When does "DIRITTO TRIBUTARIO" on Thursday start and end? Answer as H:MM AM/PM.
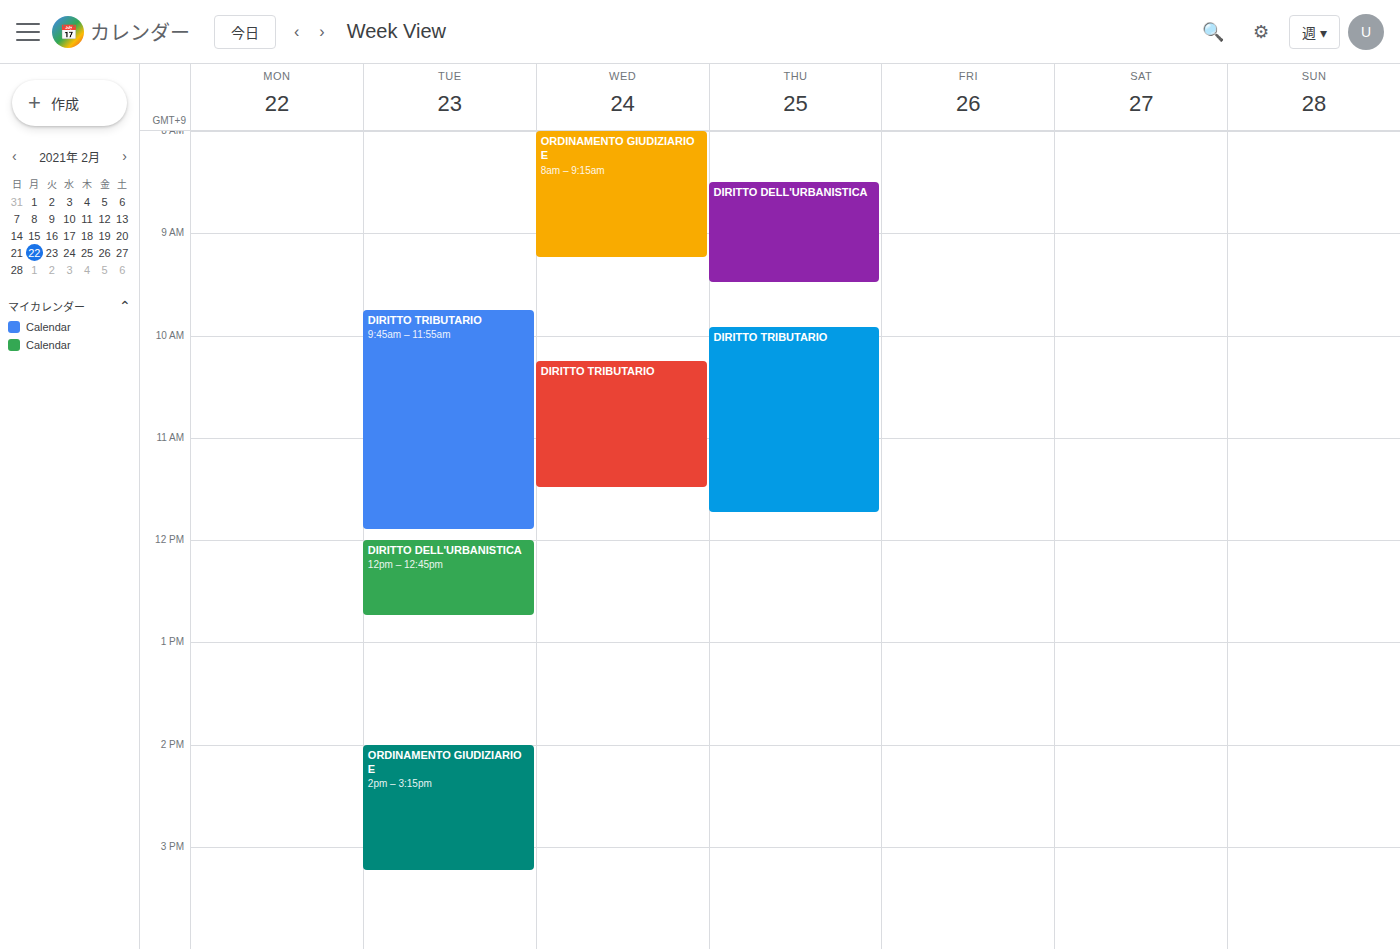
9:55 AM to 11:45 AM